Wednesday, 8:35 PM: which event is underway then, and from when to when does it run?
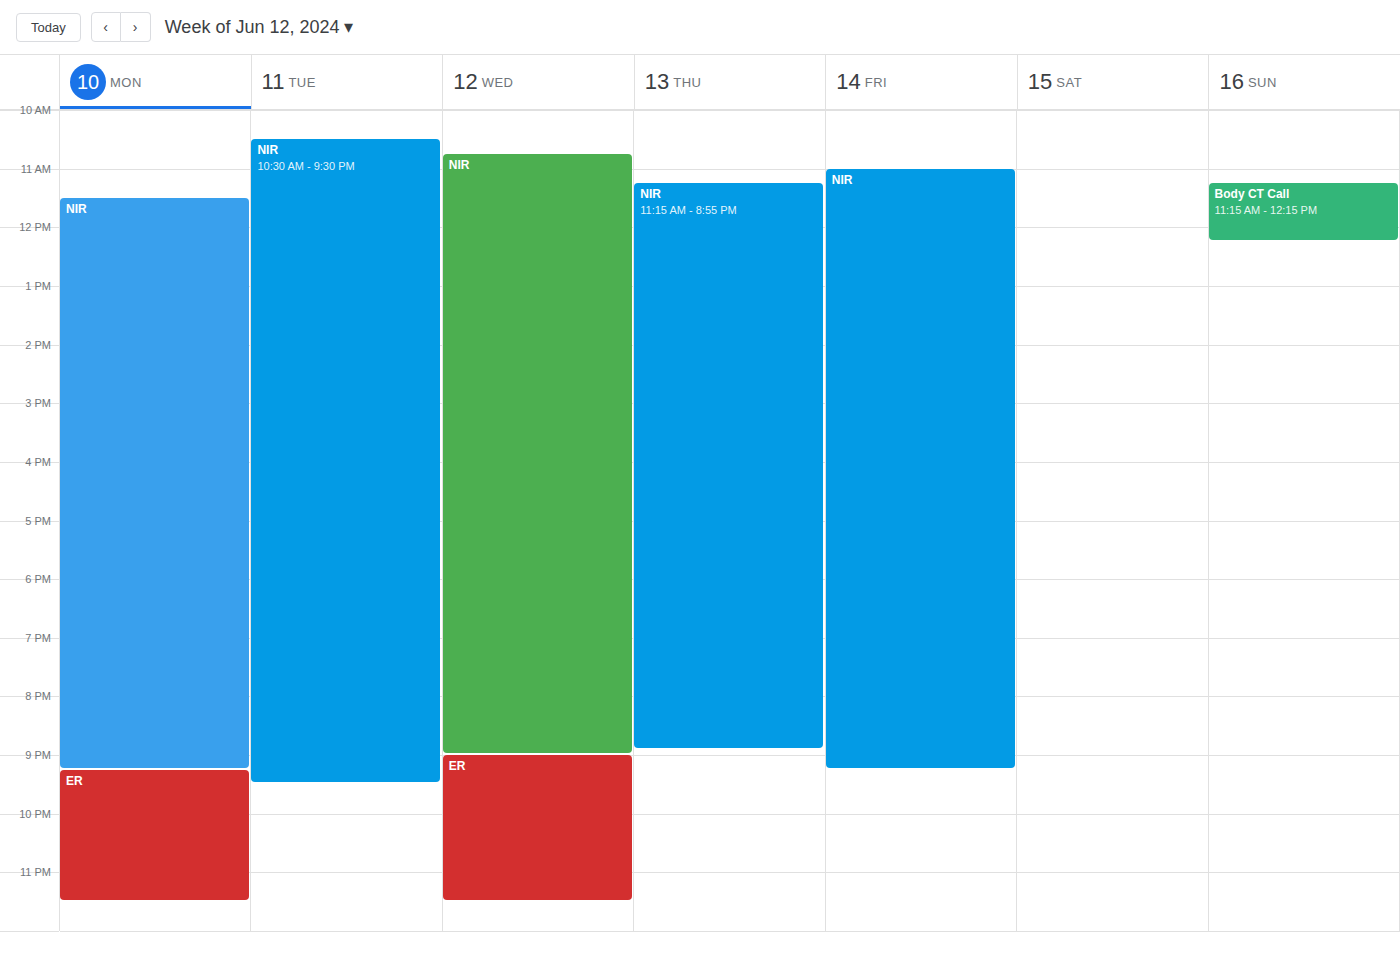
"NIR", 10:45 AM to 9:00 PM